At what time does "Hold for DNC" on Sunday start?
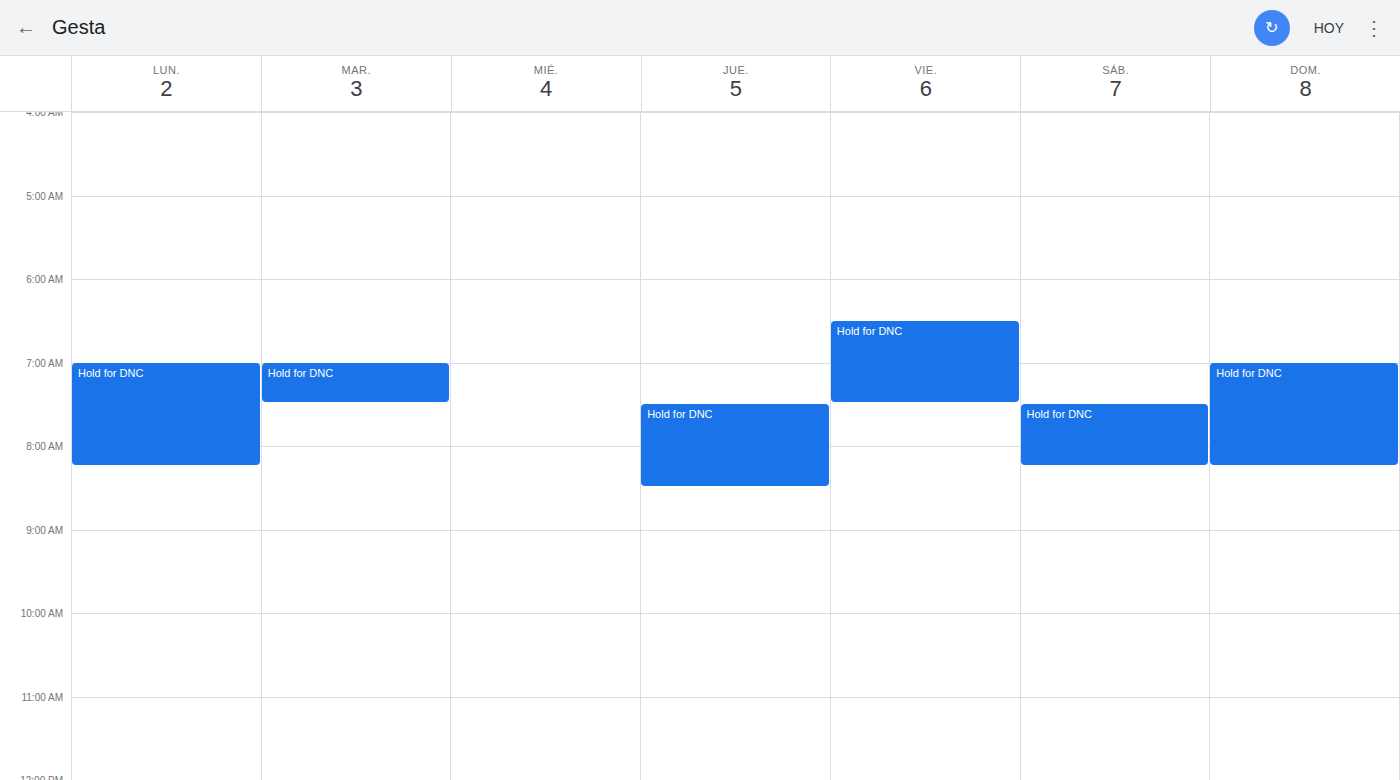
7:00 AM